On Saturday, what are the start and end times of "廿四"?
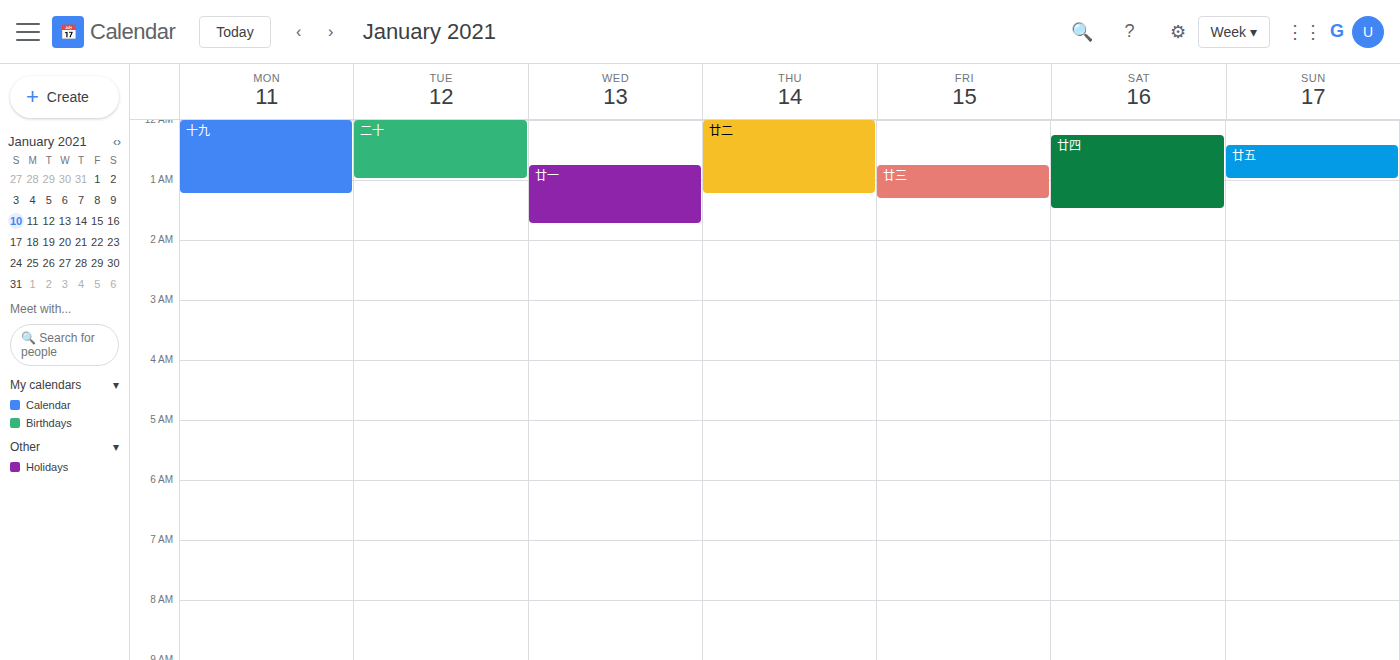
12:15 AM to 1:30 AM